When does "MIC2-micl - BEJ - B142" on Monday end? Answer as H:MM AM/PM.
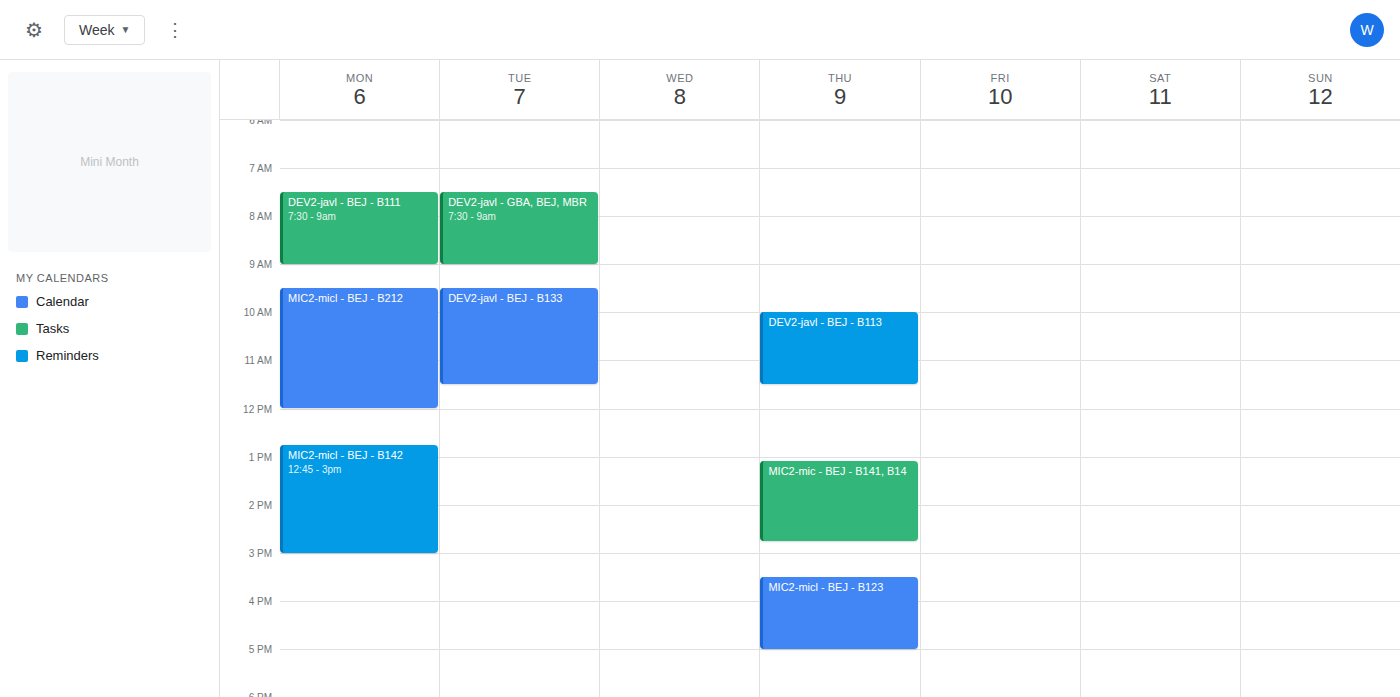
3:00 PM